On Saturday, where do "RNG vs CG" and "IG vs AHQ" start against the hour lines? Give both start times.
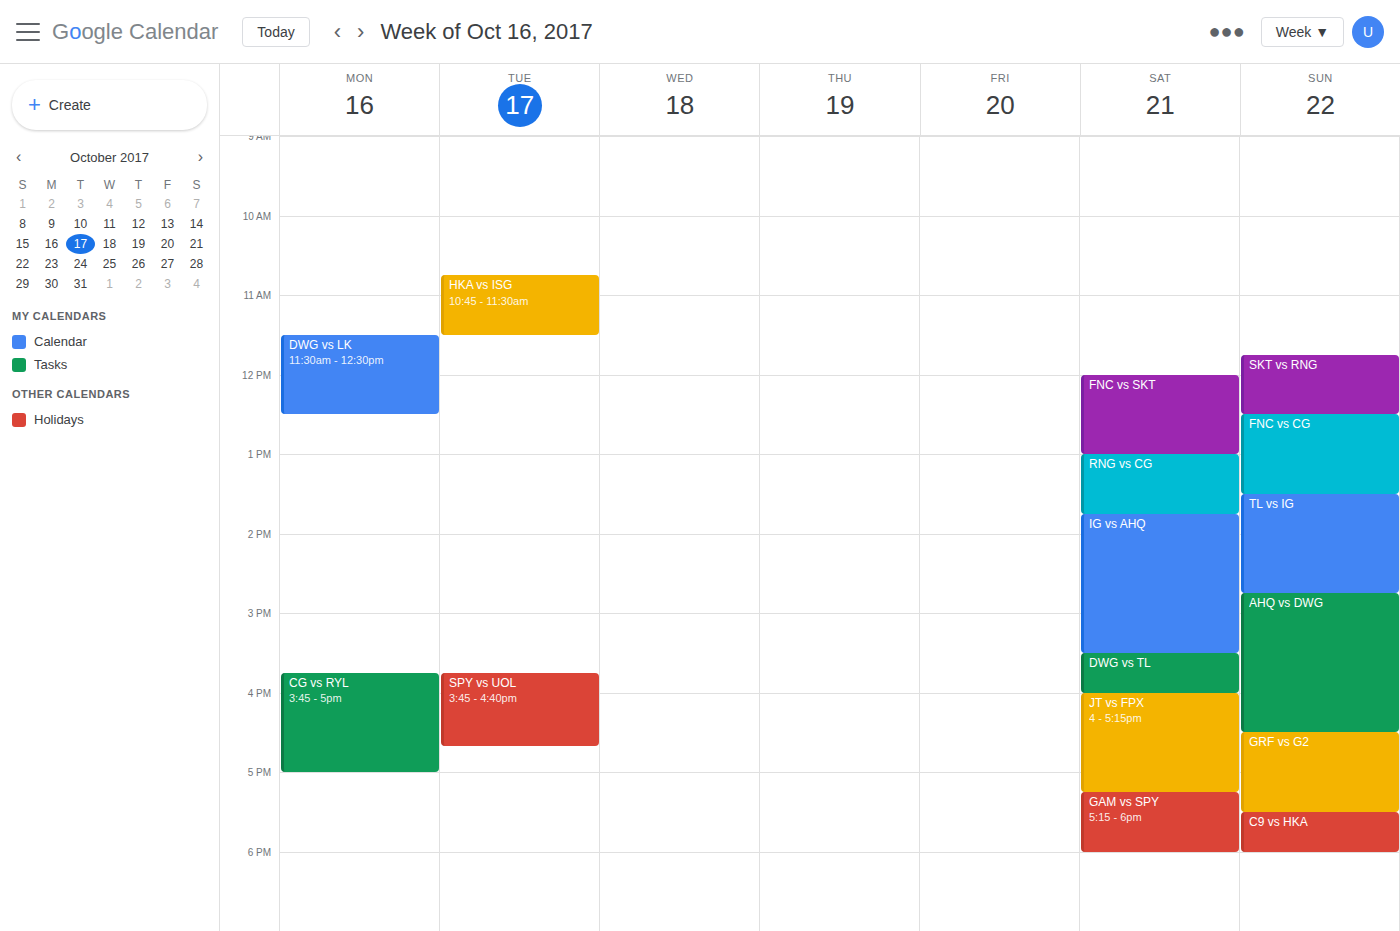
"RNG vs CG": 1:00 PM, exactly on the 1 PM line. "IG vs AHQ": 1:45 PM, neither: three quarters of the way from the 1 PM line to the 2 PM line.